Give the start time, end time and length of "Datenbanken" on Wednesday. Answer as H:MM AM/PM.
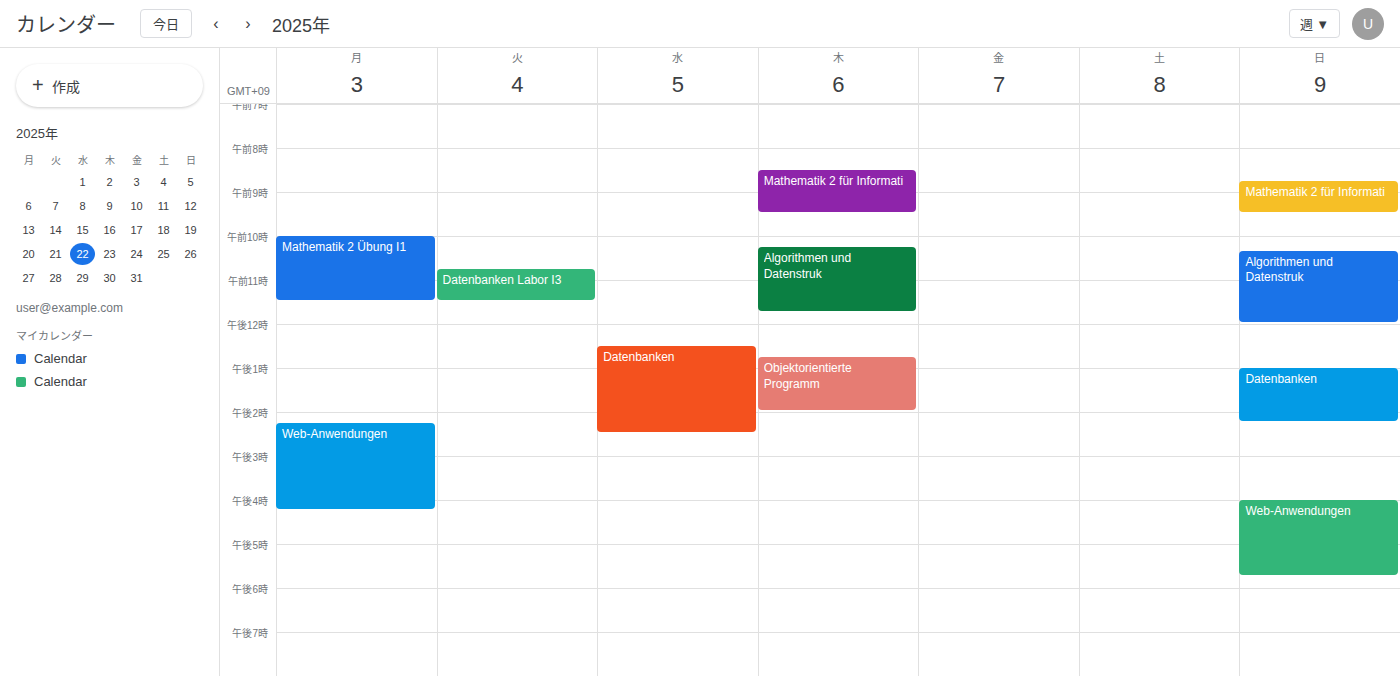
12:30 PM to 2:30 PM, 2 hours